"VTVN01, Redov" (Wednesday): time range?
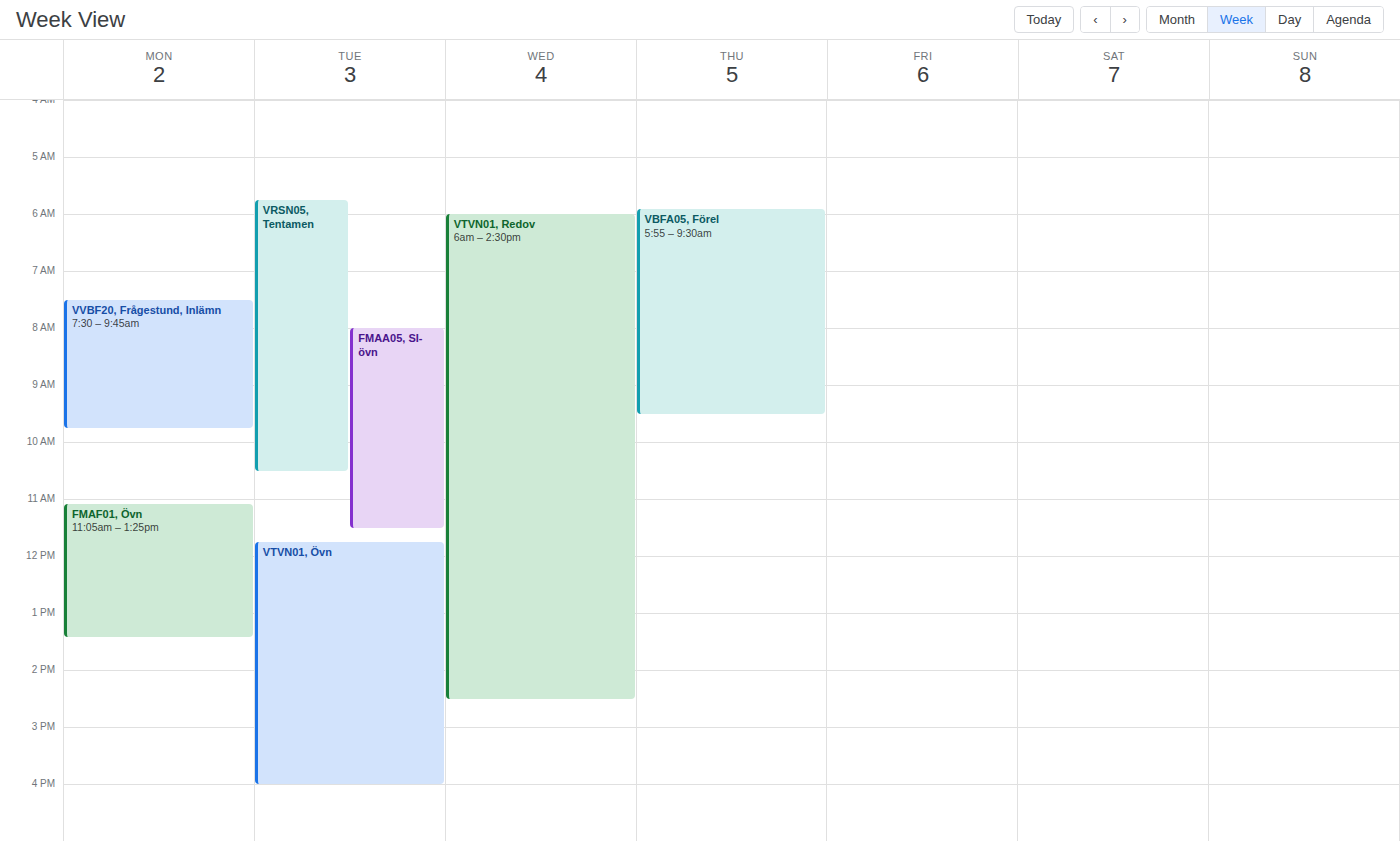
6:00 AM to 2:30 PM